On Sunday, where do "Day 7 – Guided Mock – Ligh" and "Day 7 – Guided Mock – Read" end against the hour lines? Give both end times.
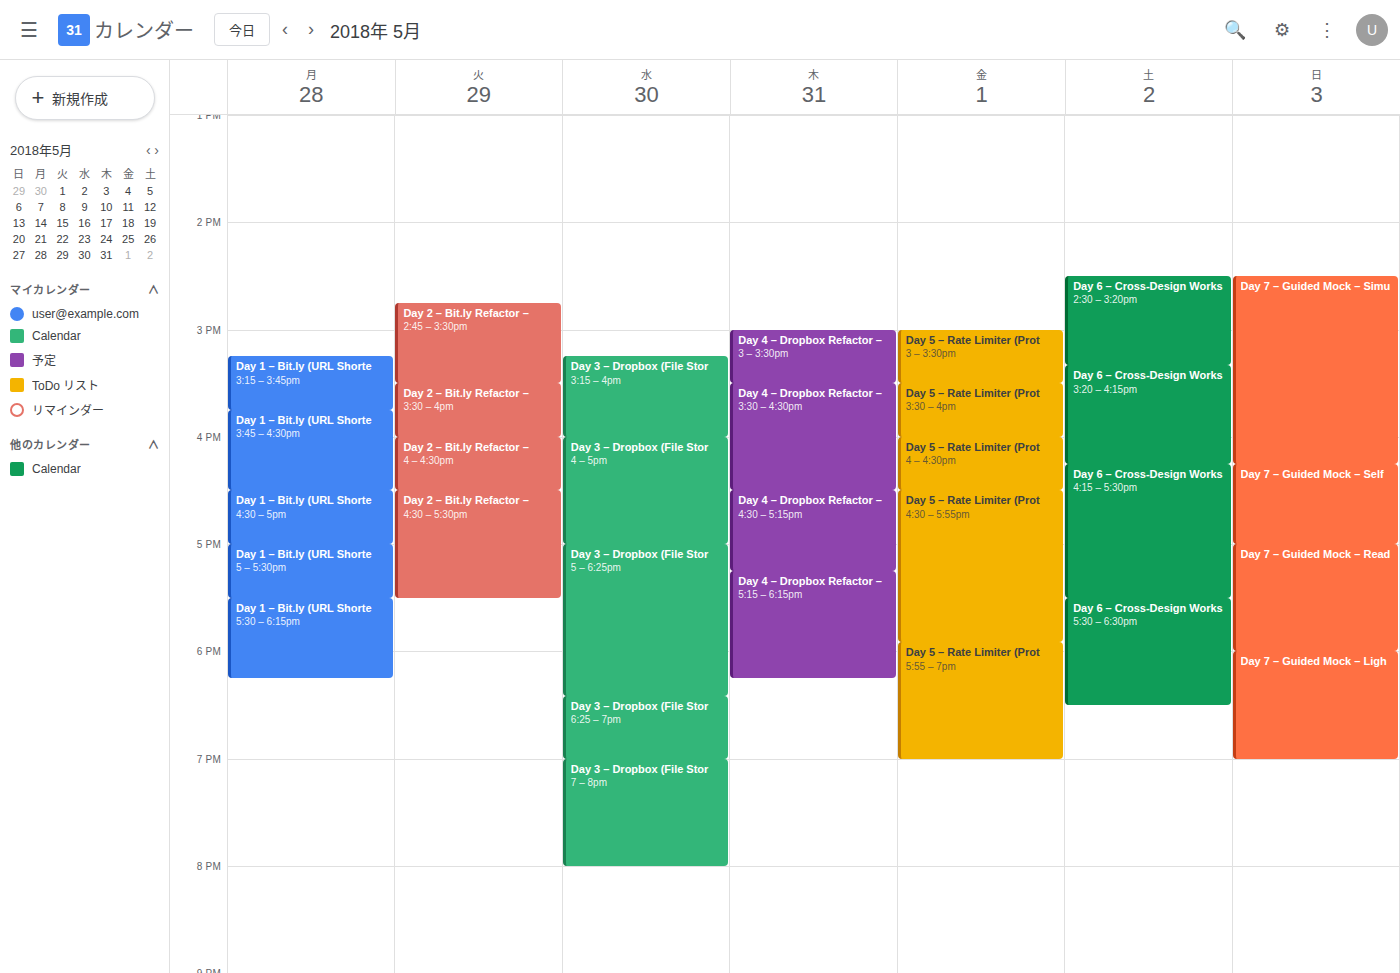
"Day 7 – Guided Mock – Ligh": 7:00 PM, exactly on the 7 PM line. "Day 7 – Guided Mock – Read": 6:00 PM, exactly on the 6 PM line.